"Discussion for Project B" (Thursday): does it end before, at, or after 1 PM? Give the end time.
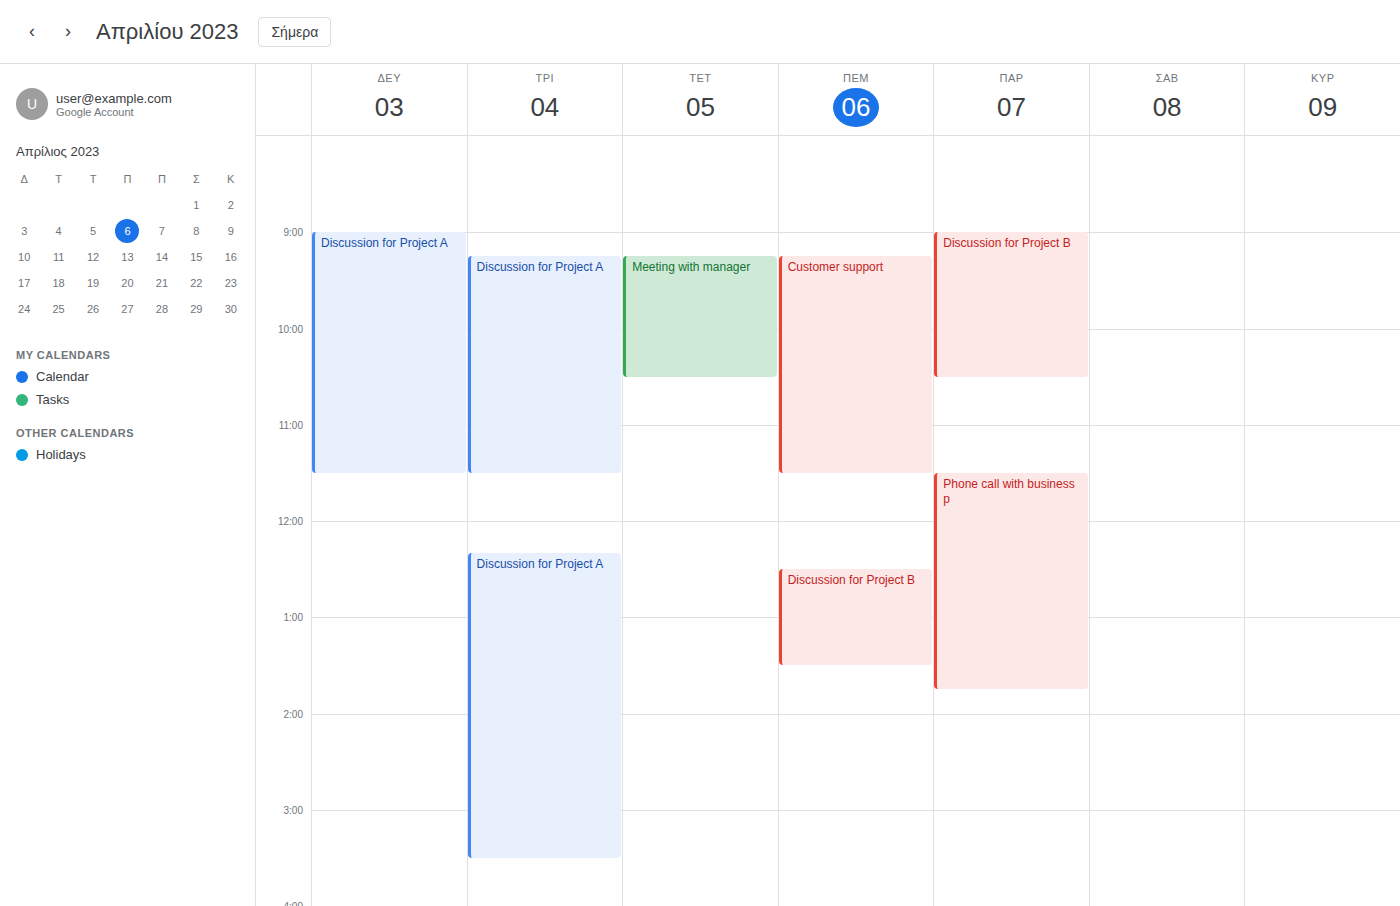
1:30 PM -- after 1 PM, 30 minutes below the 1 PM line.